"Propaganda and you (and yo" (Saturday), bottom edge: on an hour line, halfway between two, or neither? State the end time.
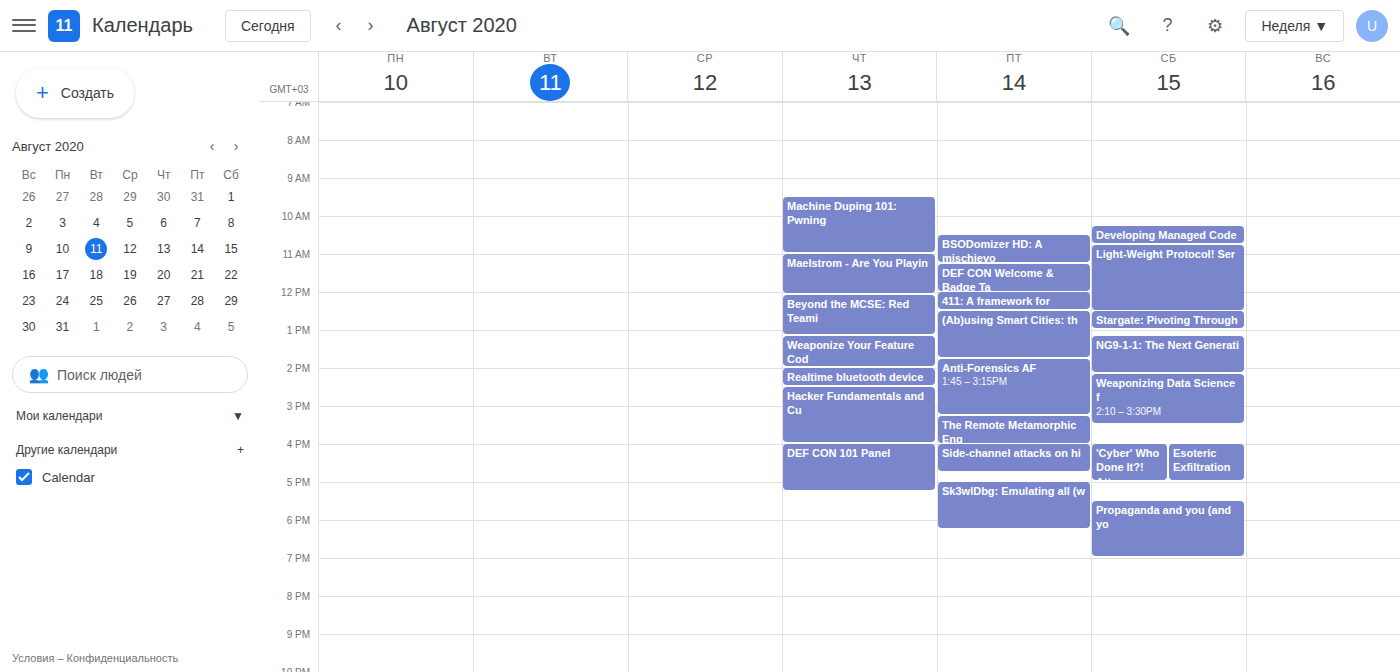
7:00 PM -- exactly on the 7 PM line.